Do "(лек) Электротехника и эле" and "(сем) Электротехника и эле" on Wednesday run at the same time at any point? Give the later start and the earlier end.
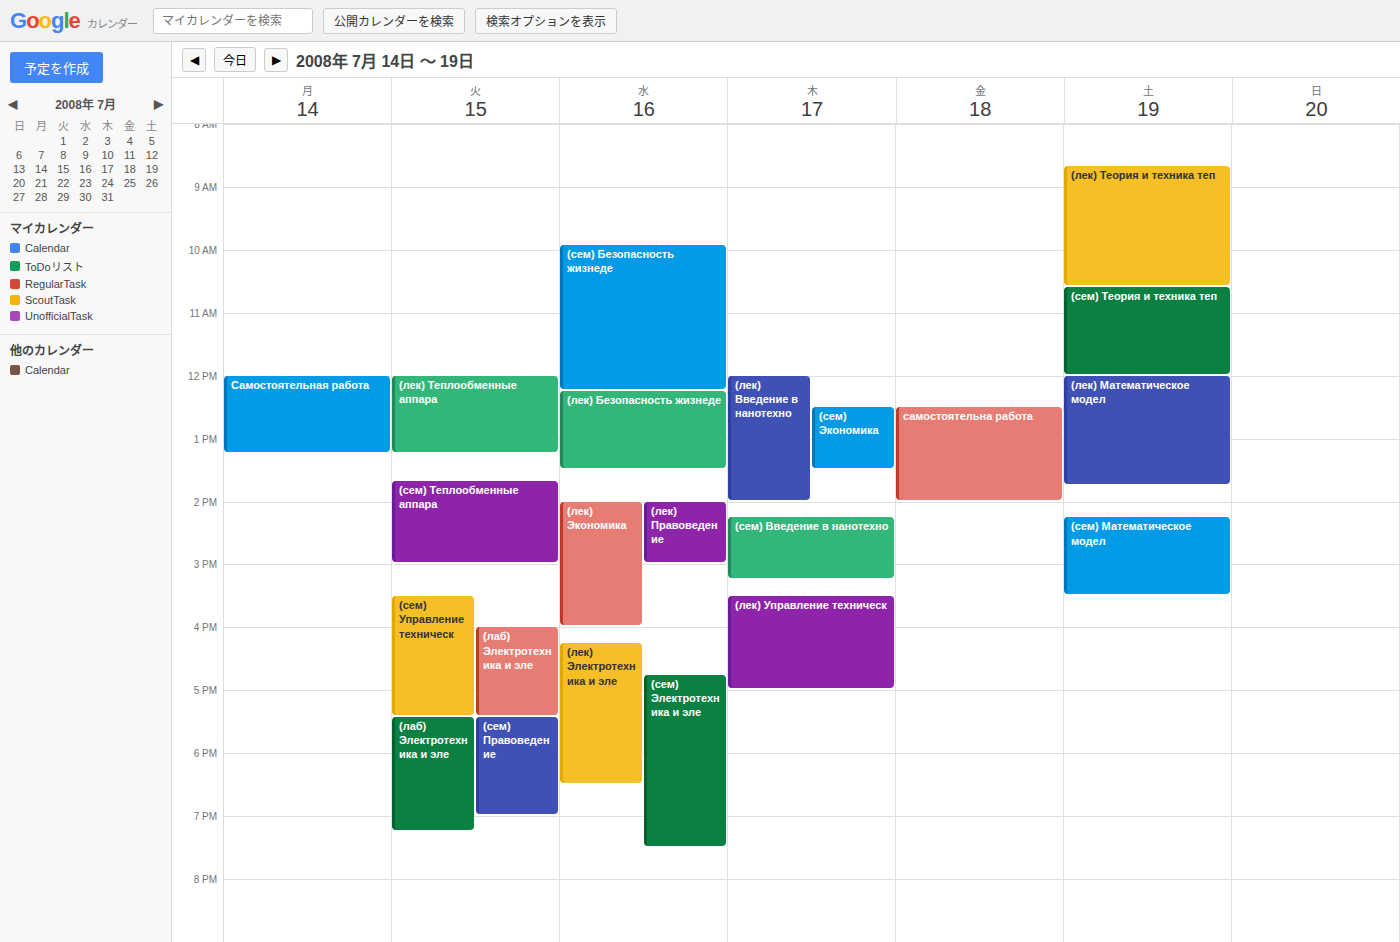
"(сем) Электротехника и эле" starts at 4:45 PM, before "(лек) Электротехника и эле" ends at 6:30 PM -- they overlap.